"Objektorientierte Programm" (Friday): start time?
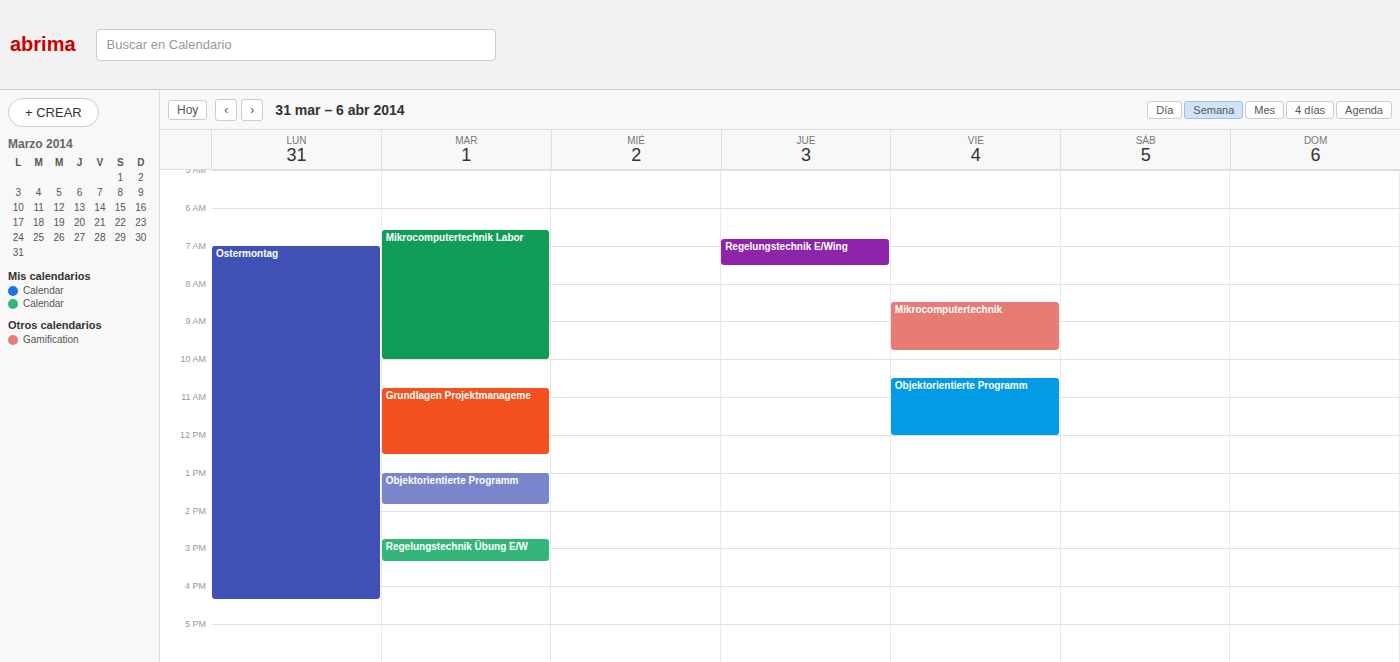
10:30 AM